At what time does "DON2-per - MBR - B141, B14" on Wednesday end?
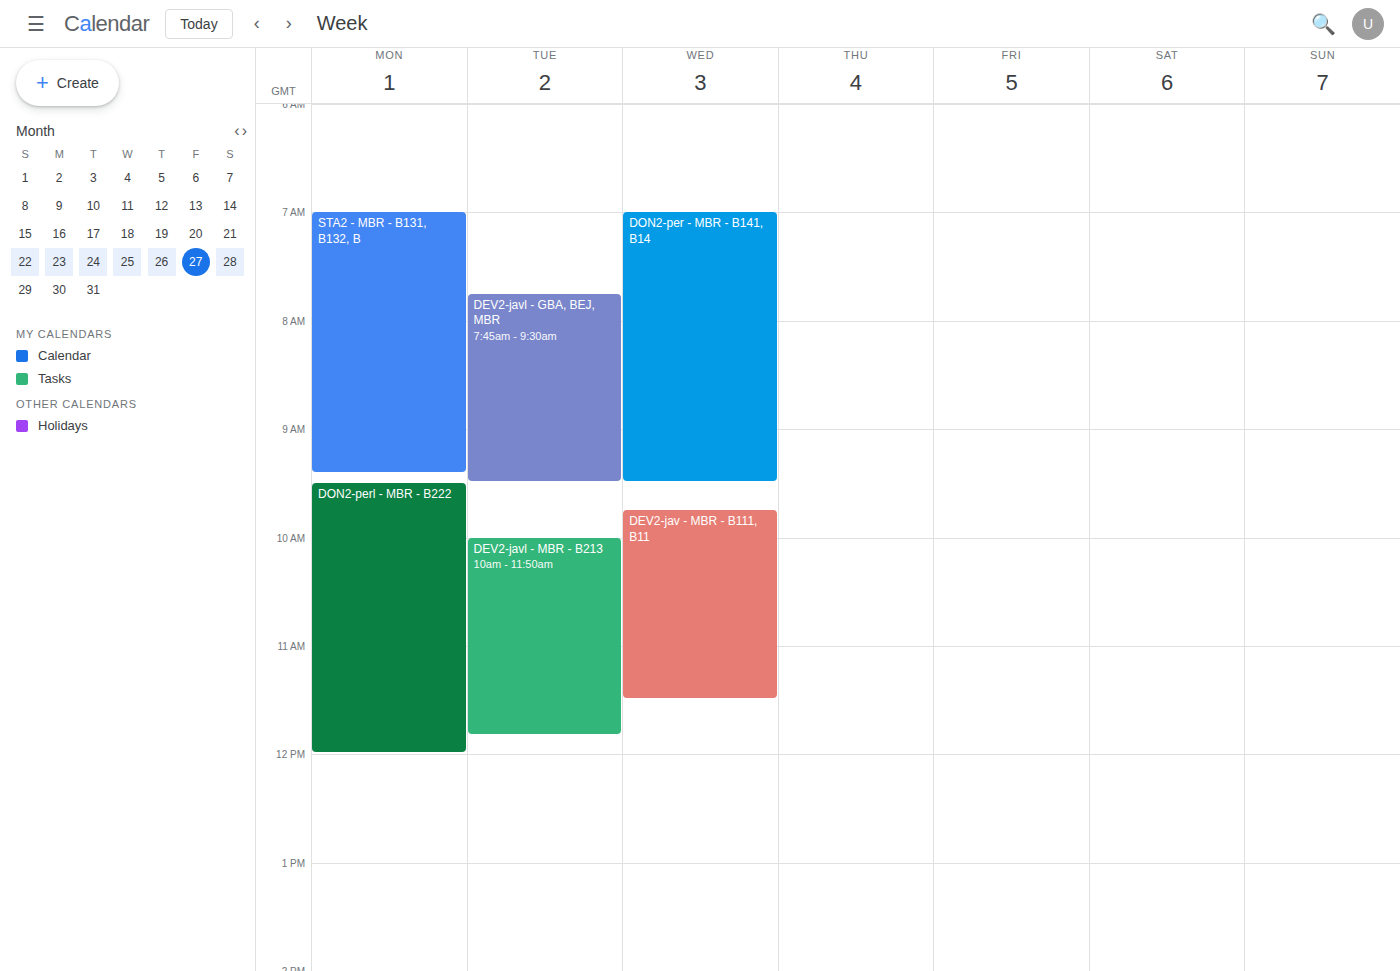
09:30